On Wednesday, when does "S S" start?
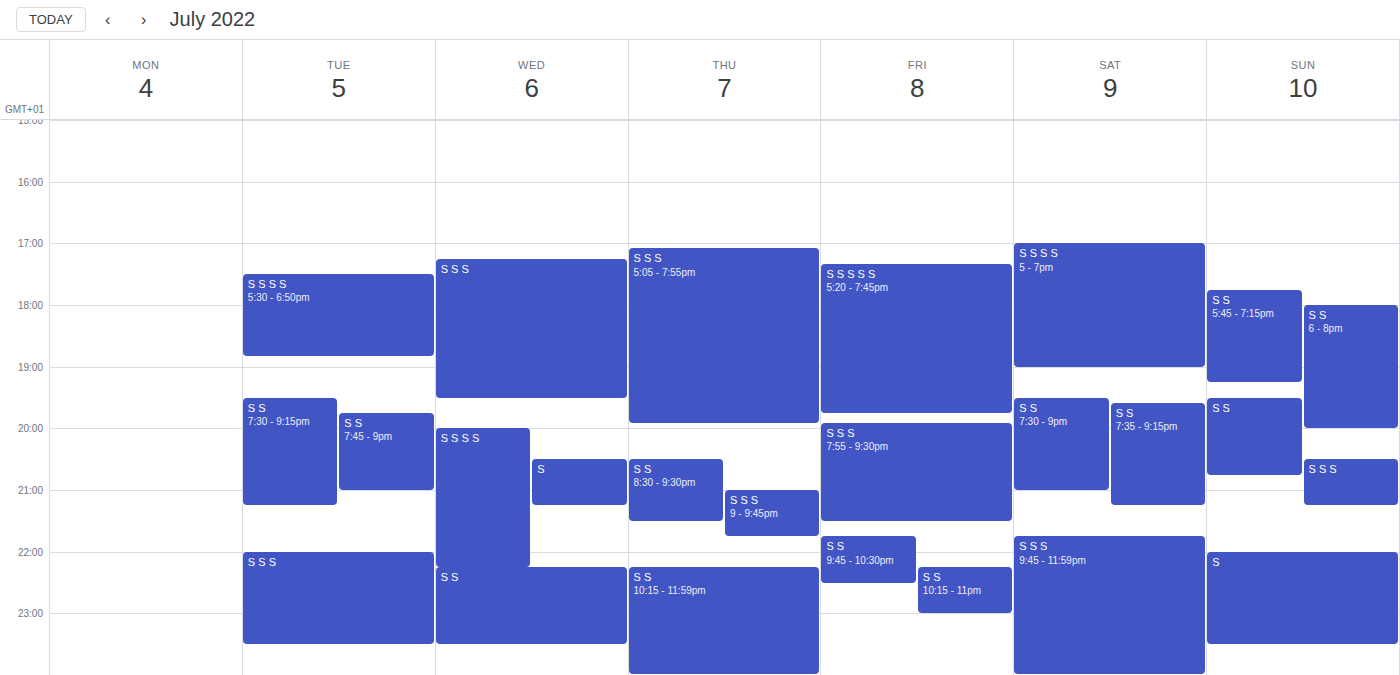
10:15 PM